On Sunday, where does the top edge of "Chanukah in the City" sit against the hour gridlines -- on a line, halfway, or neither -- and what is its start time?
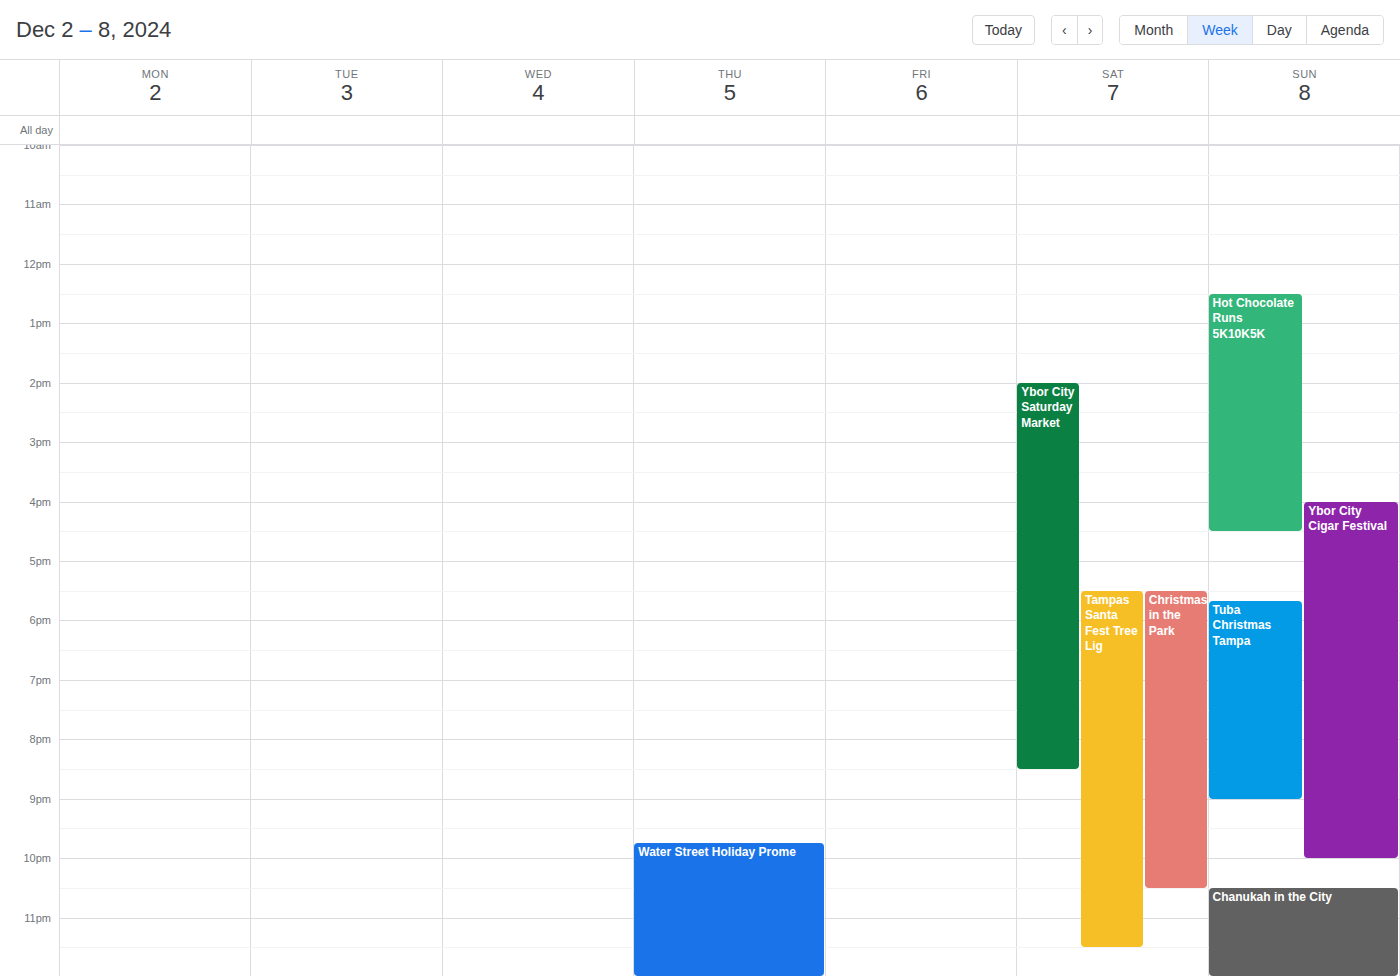
10:30 PM -- halfway between the 10 PM and 11 PM lines.